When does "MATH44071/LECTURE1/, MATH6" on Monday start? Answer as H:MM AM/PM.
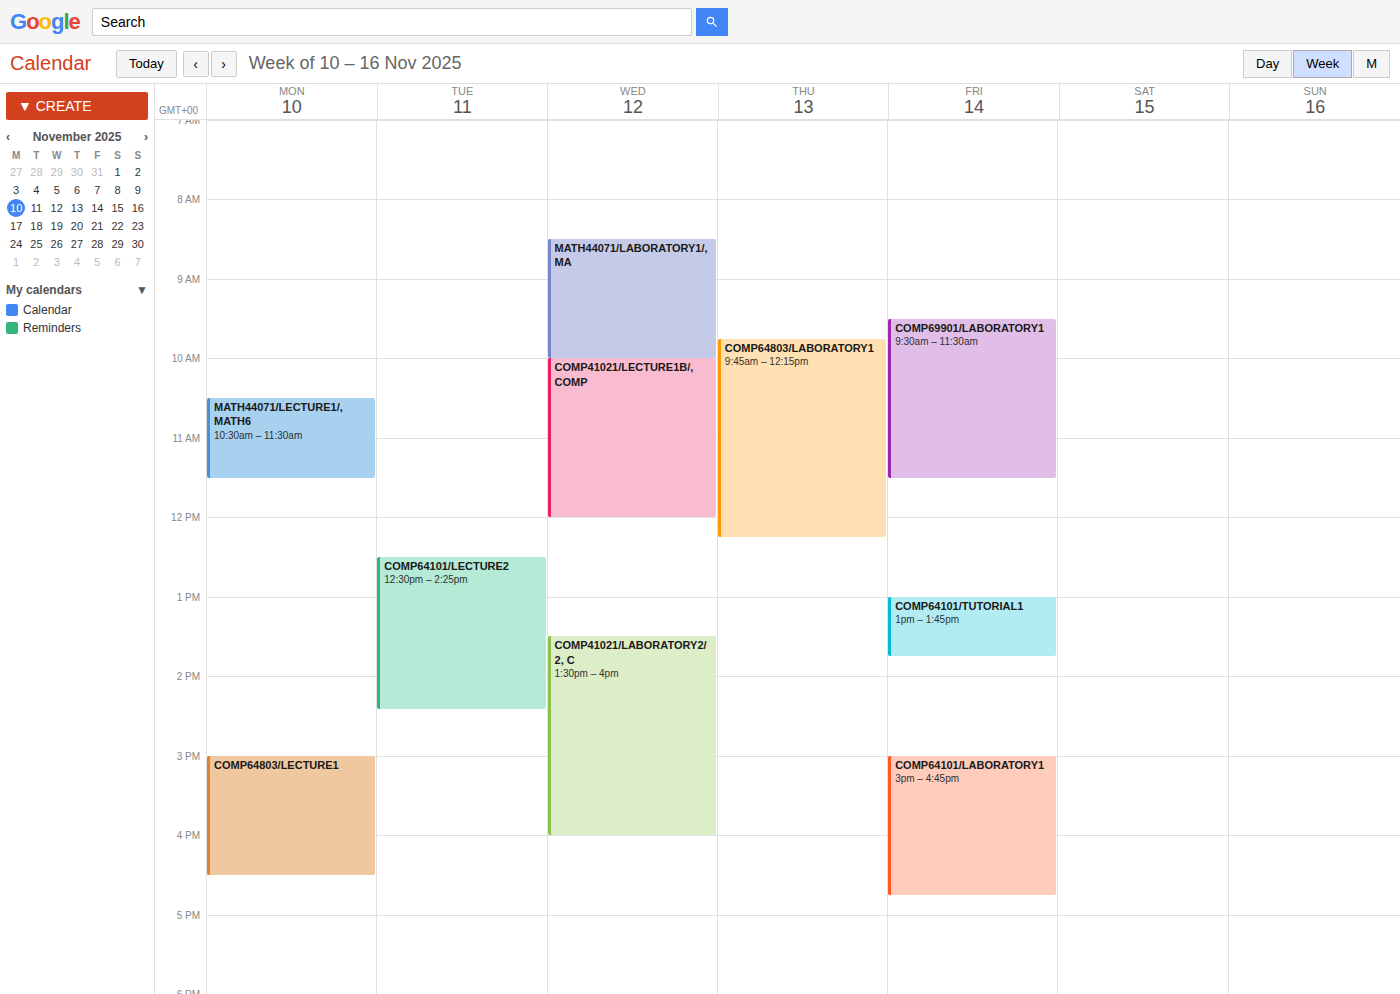
10:30 AM